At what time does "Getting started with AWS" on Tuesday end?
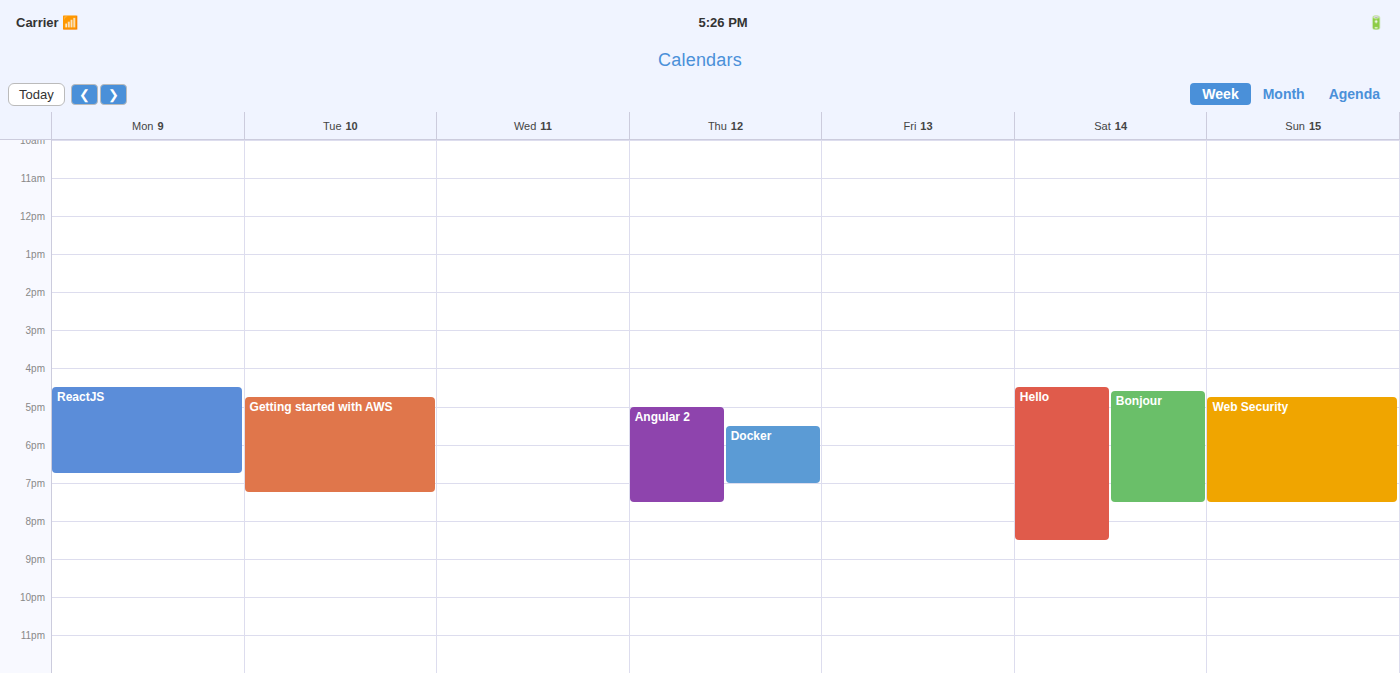
7:15 PM